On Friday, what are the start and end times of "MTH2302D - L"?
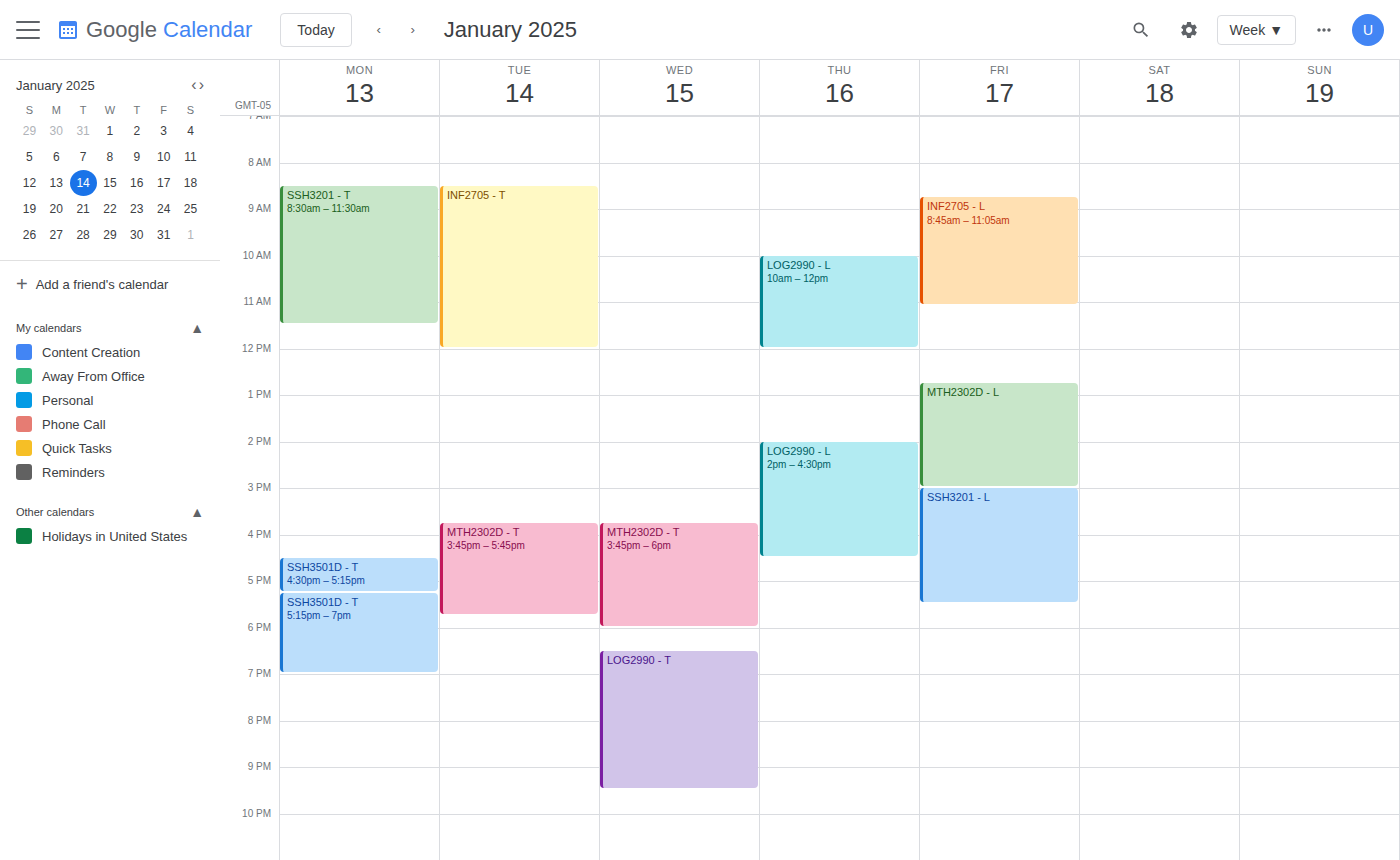
12:45 PM to 3:00 PM